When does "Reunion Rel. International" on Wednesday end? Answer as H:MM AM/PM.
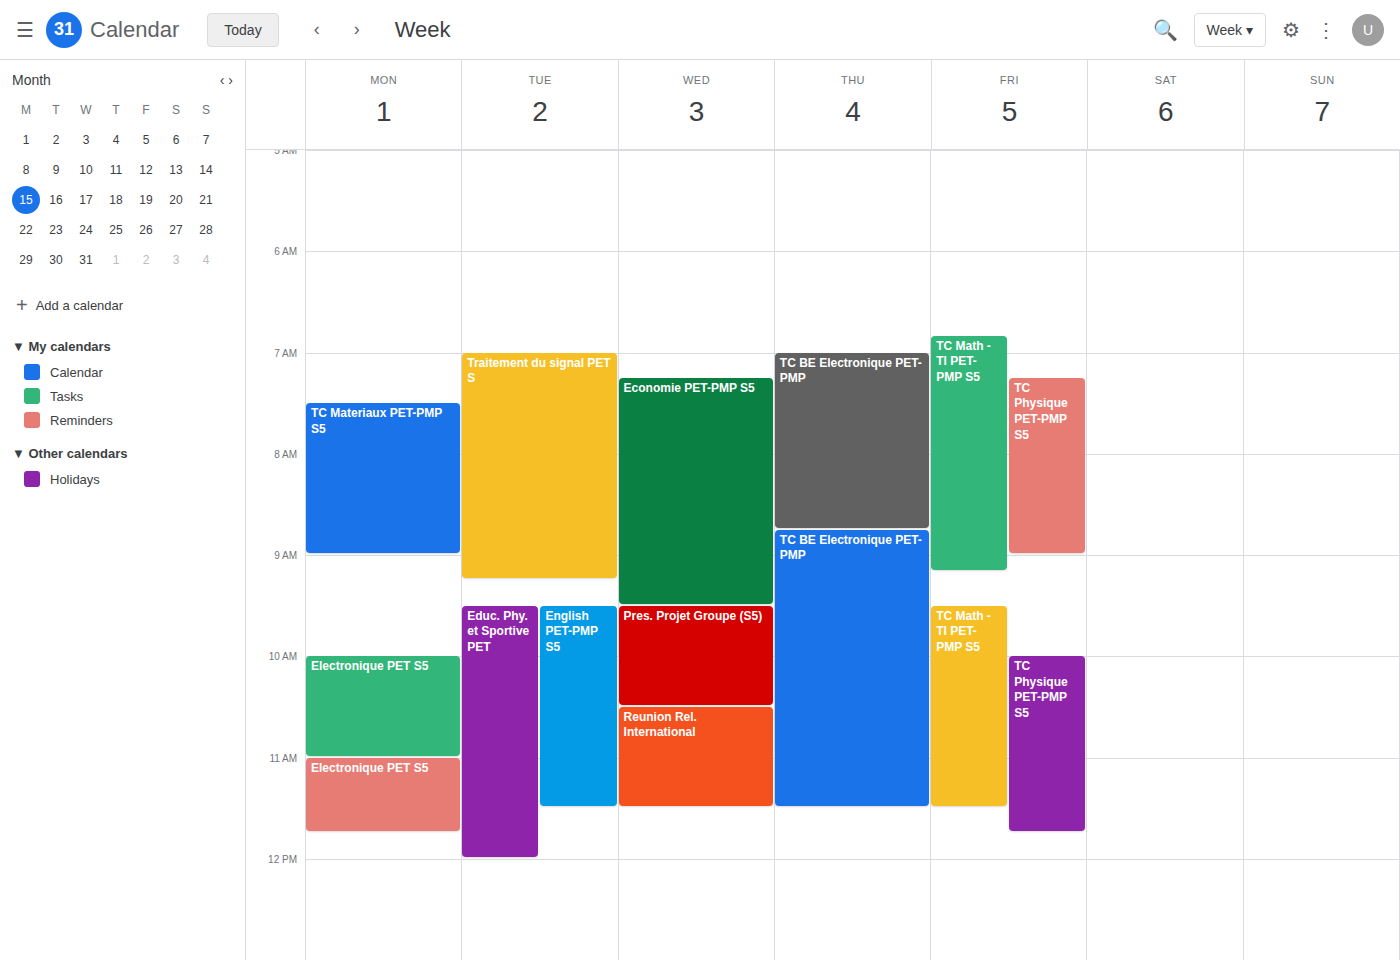
11:30 AM